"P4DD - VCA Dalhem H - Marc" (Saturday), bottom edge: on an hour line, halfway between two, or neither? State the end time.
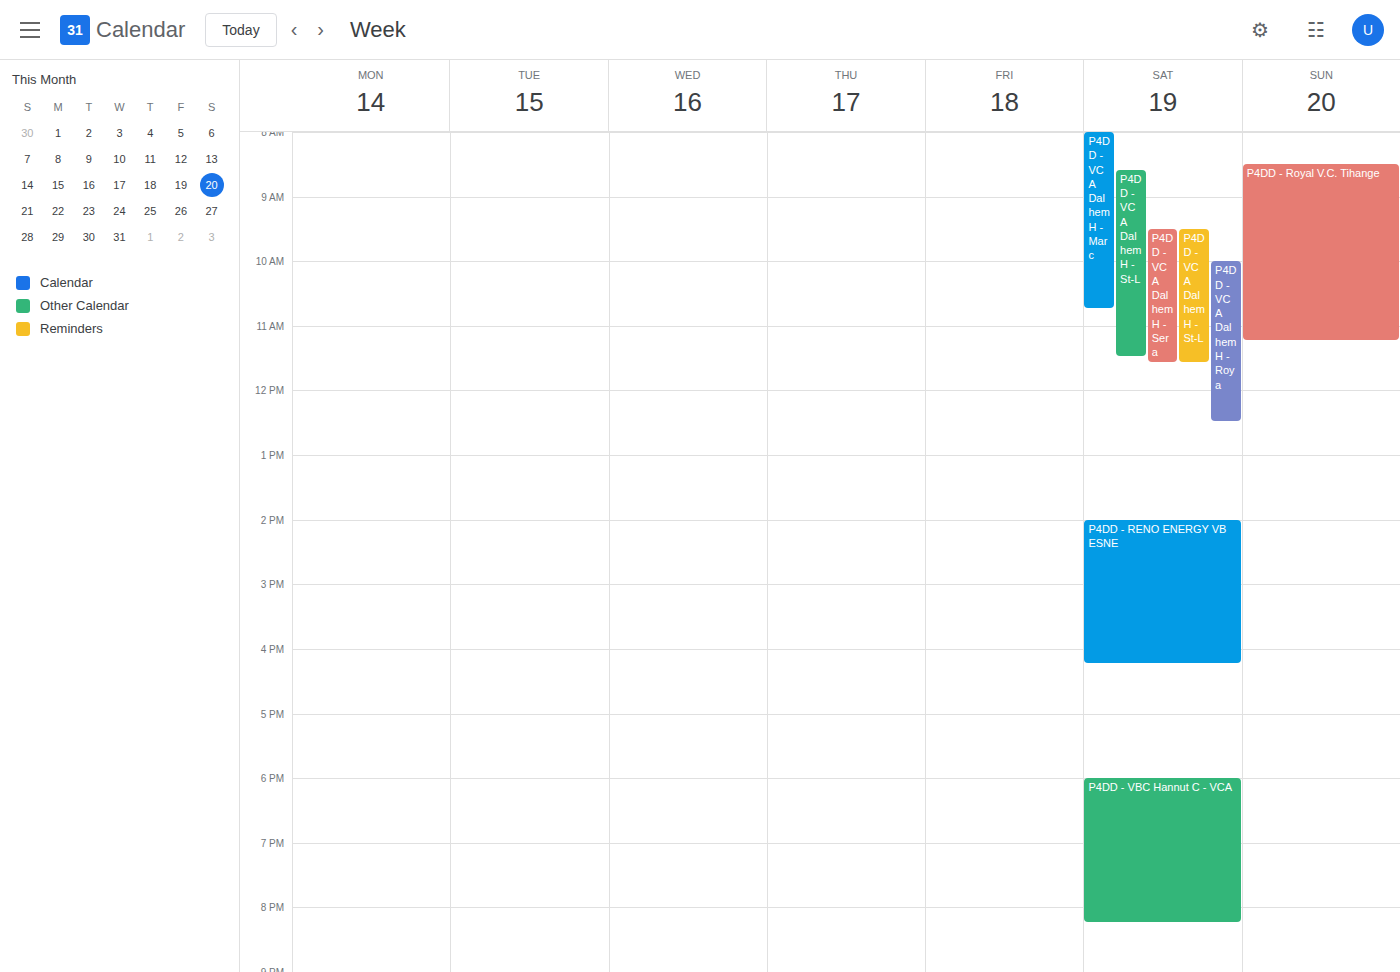
10:45 AM -- neither: three quarters of the way from the 10 AM line to the 11 AM line.